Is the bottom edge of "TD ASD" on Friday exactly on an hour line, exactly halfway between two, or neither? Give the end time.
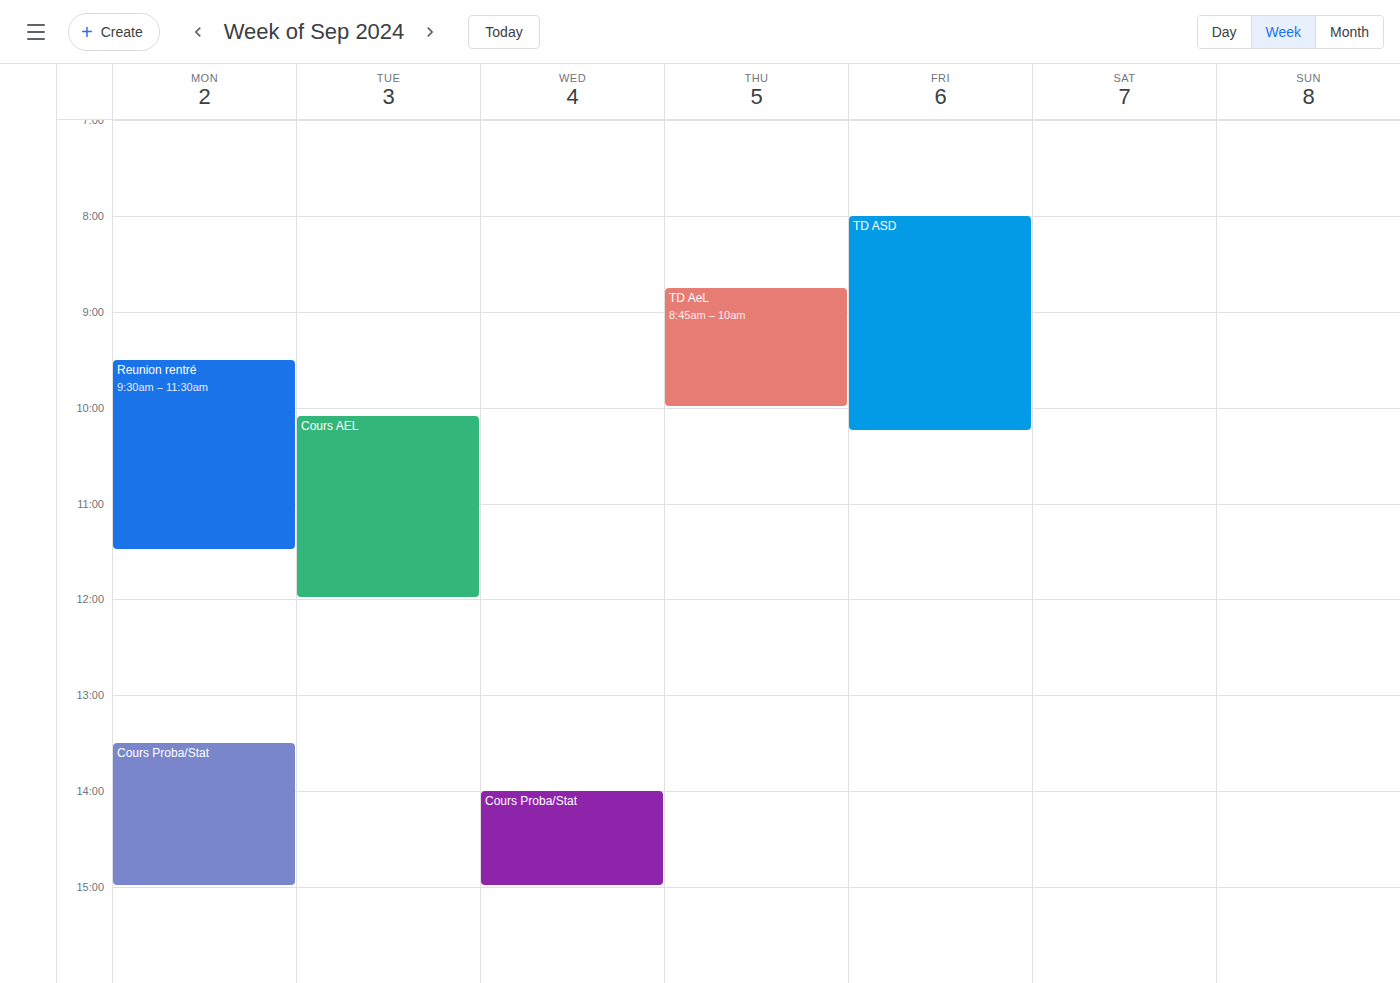
10:15 -- neither: a quarter of the way from the 10:00 line to the 11:00 line.